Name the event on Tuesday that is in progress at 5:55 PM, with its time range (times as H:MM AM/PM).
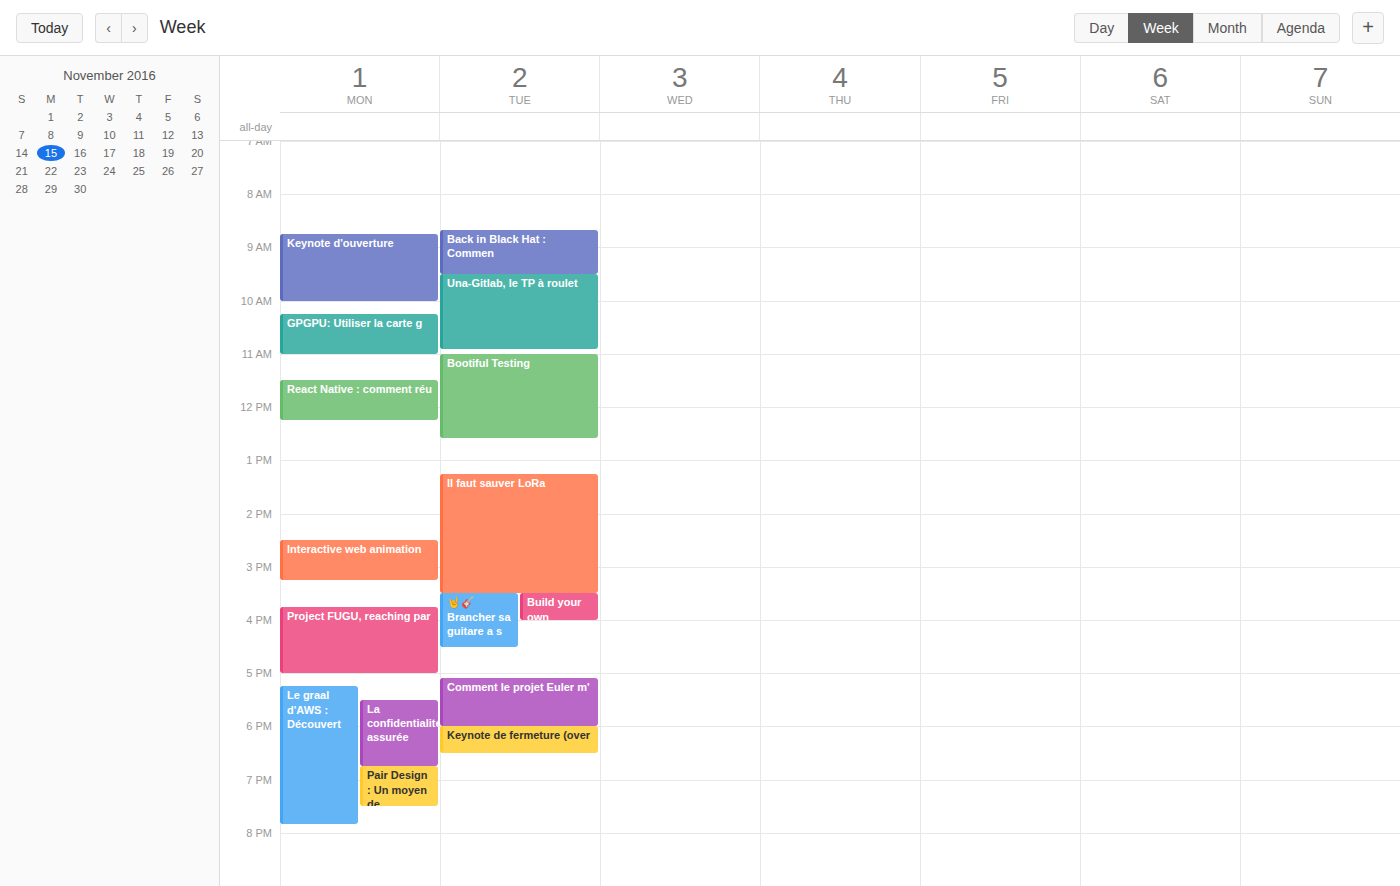
"Comment le projet Euler m'", 5:05 PM to 6:00 PM